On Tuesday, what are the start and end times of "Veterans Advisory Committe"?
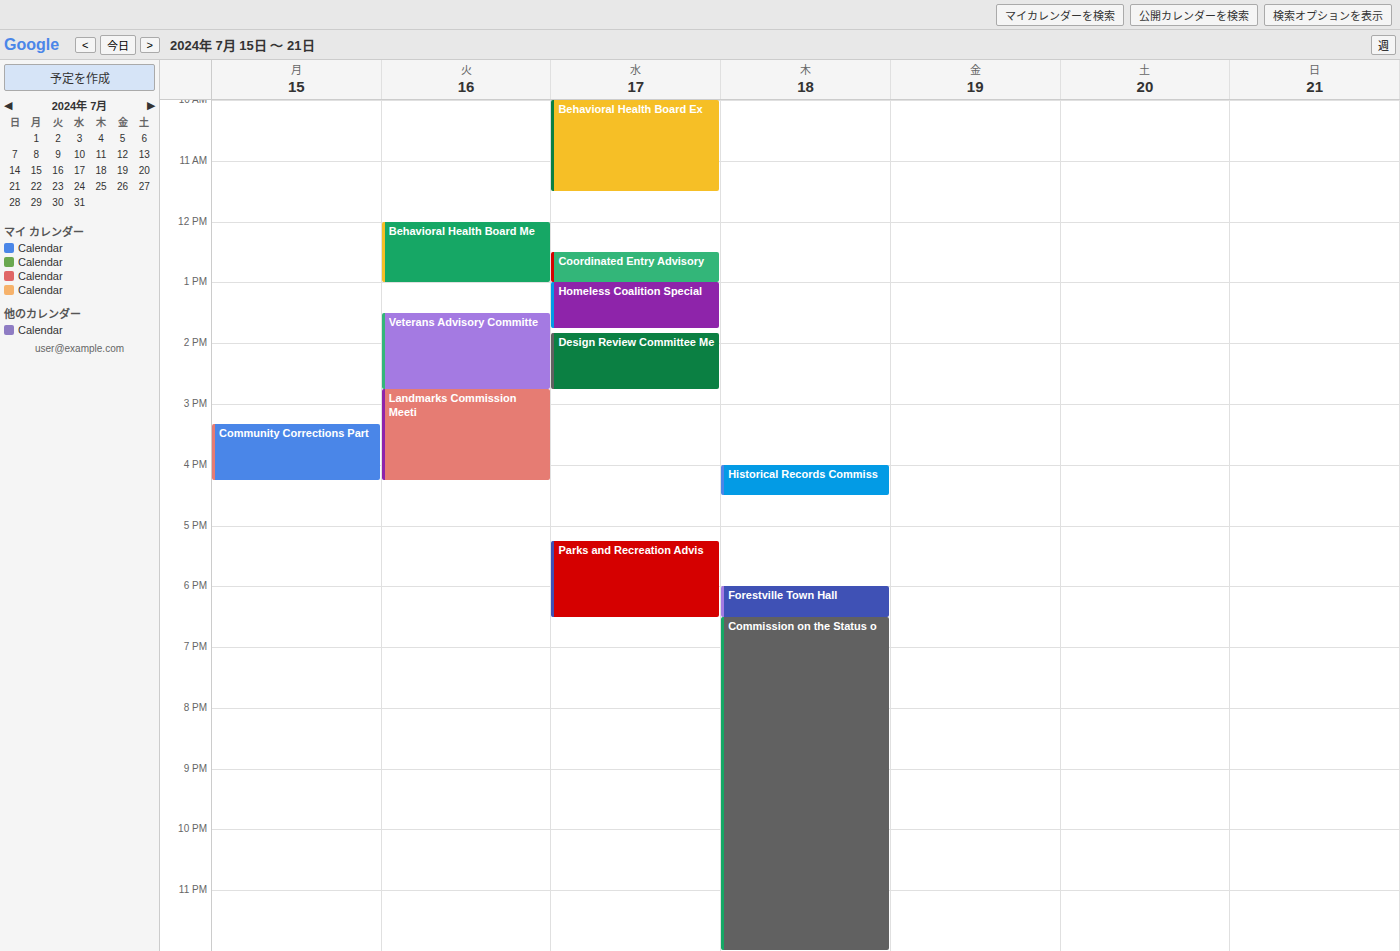
1:30 PM to 2:45 PM